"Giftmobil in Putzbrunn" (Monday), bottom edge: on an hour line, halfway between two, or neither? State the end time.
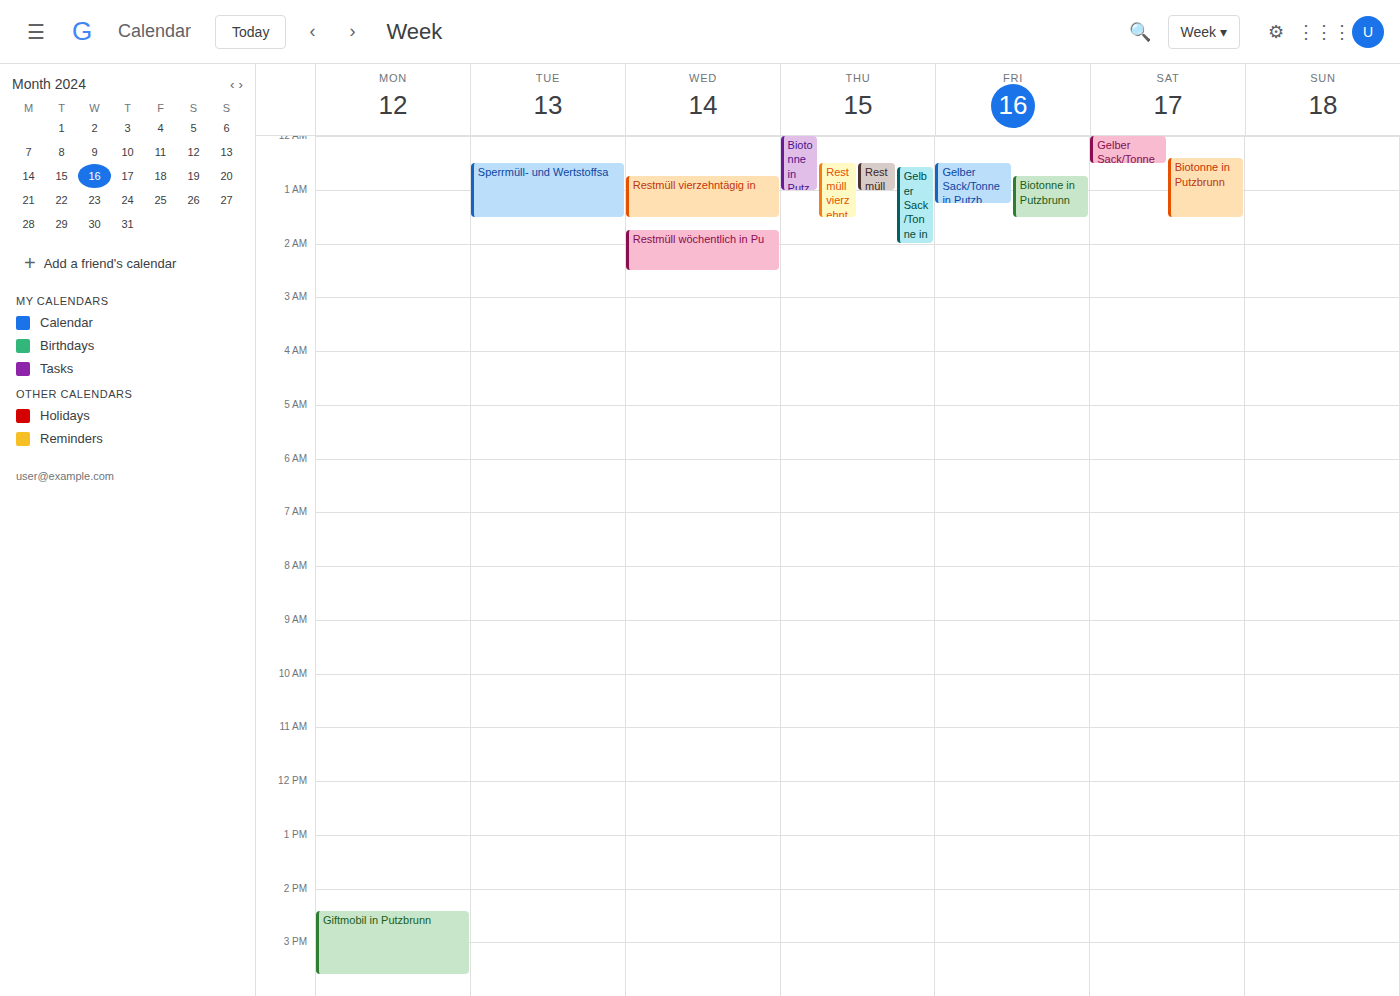
3:35 PM -- neither: 35 minutes below the 3 PM line and 25 minutes above the 4 PM line.